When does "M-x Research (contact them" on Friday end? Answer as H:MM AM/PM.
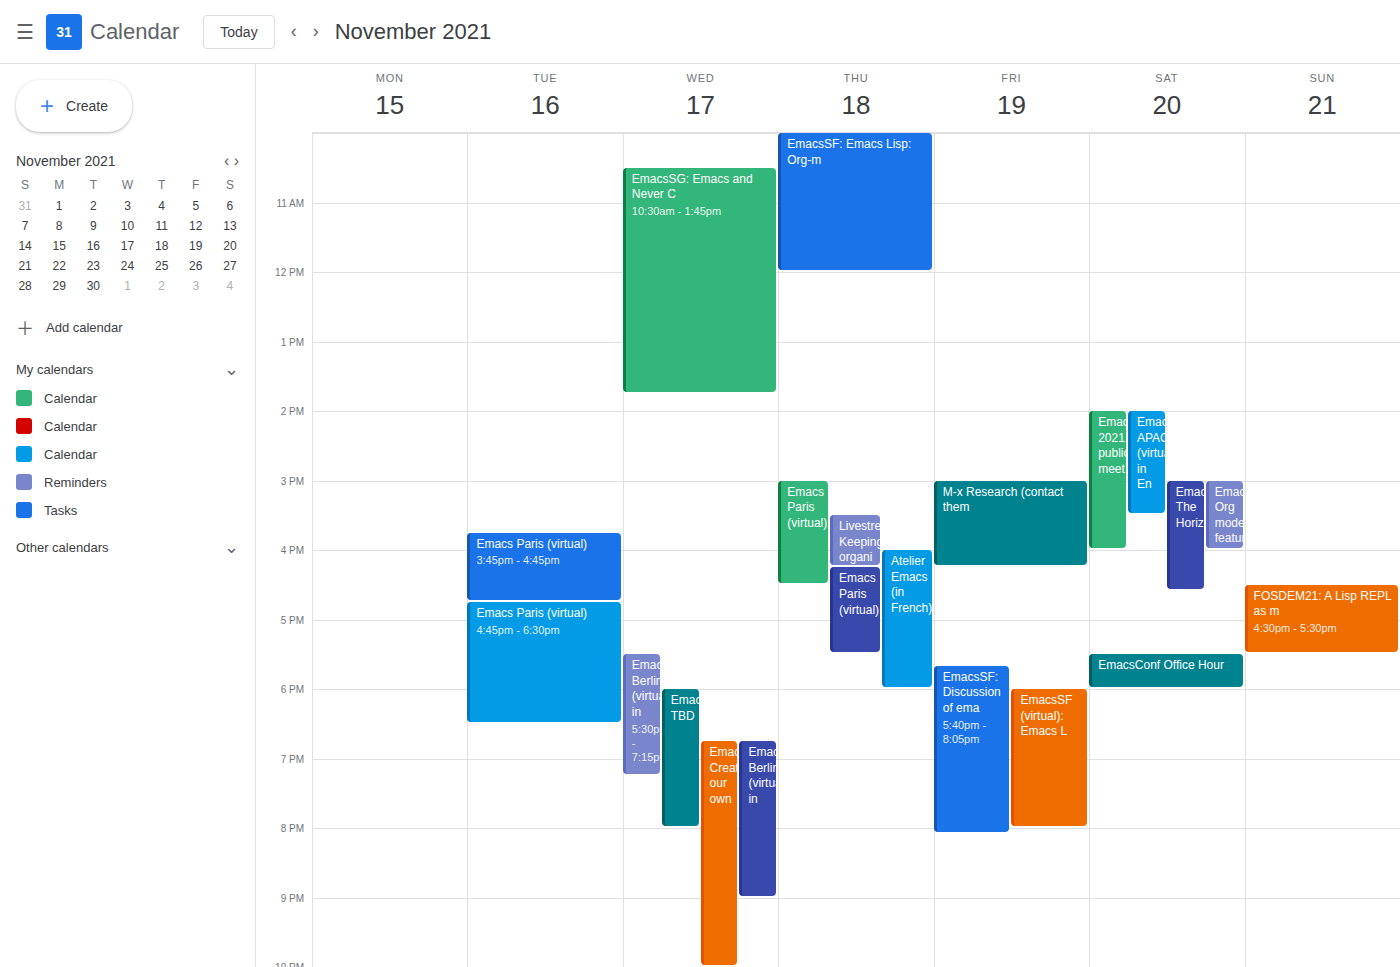
4:15 PM